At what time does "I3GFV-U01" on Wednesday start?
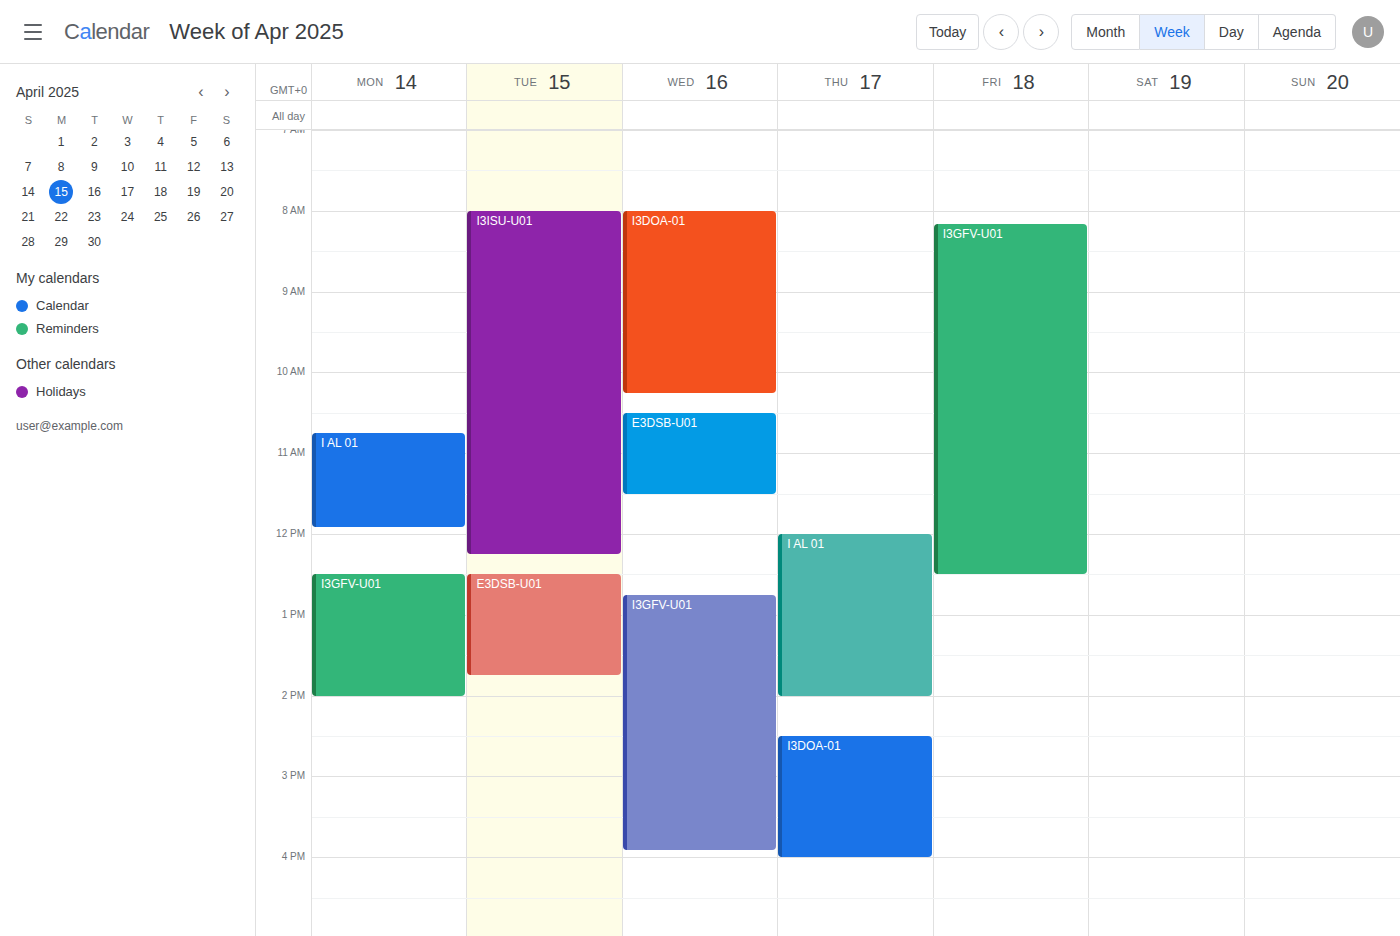
12:45 PM